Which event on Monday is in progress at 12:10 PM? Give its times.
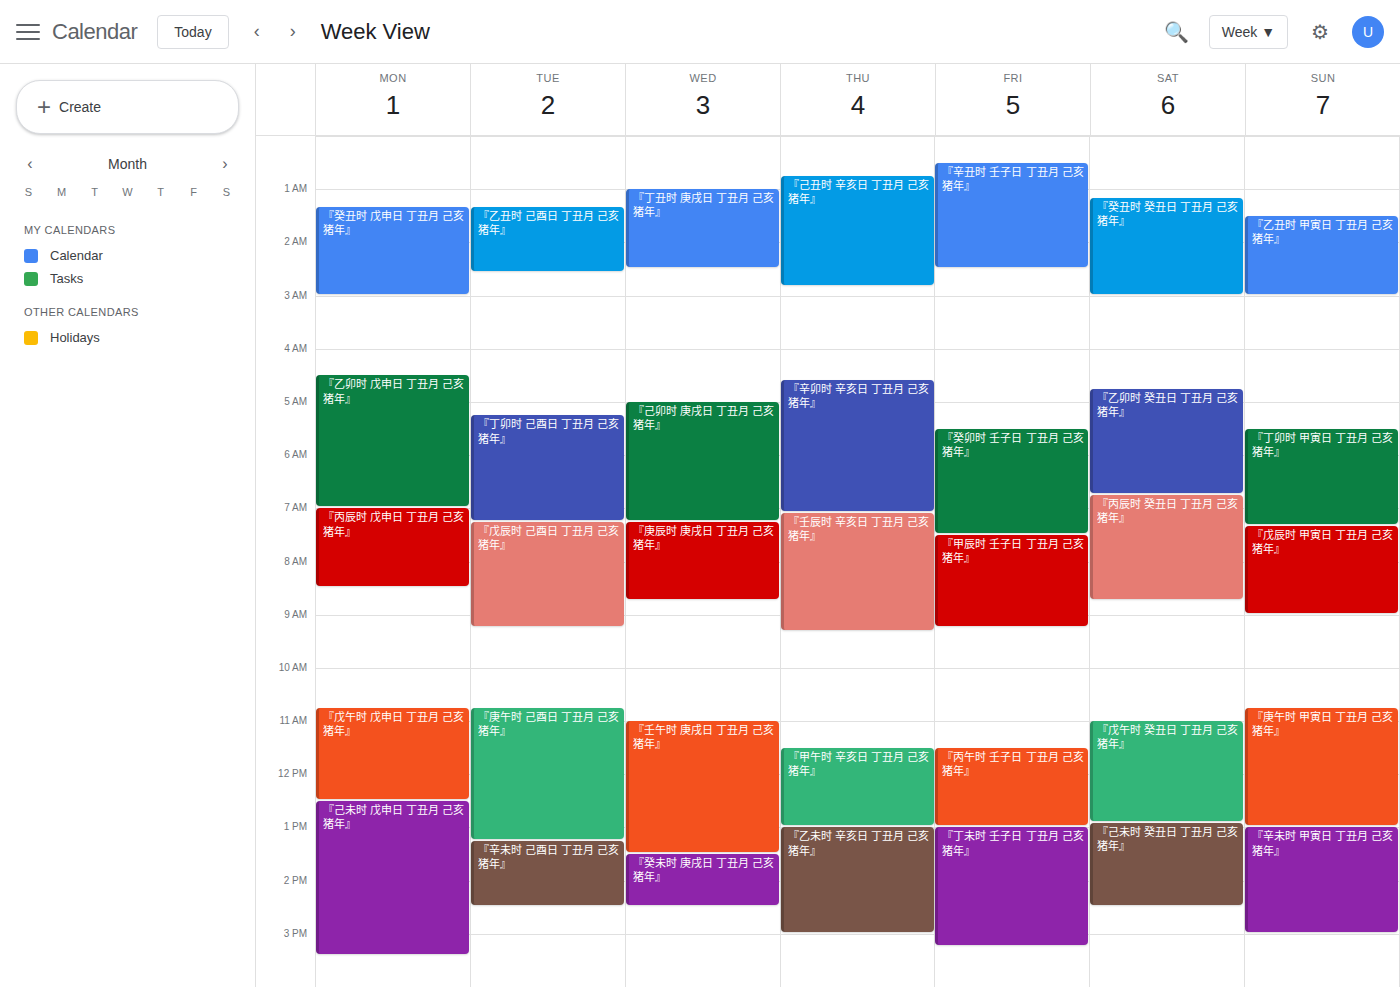
"『戊午时 戊申日 丁丑月 己亥猪年』", 10:45 AM to 12:30 PM